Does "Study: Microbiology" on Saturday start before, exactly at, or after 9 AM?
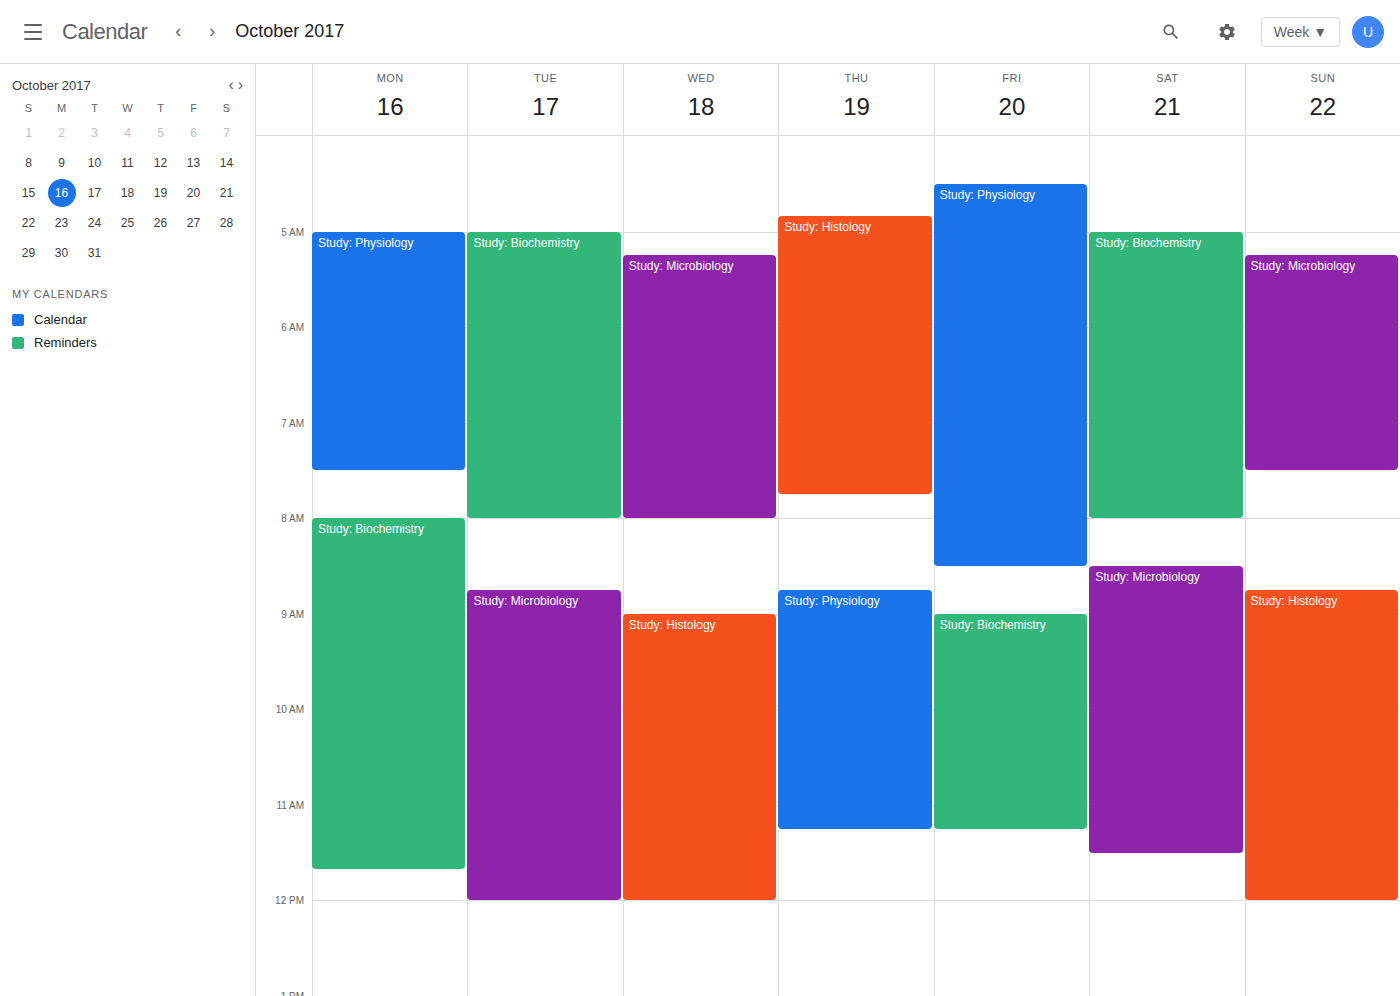
8:30 AM -- before 9 AM, 30 minutes above the 9 AM line.